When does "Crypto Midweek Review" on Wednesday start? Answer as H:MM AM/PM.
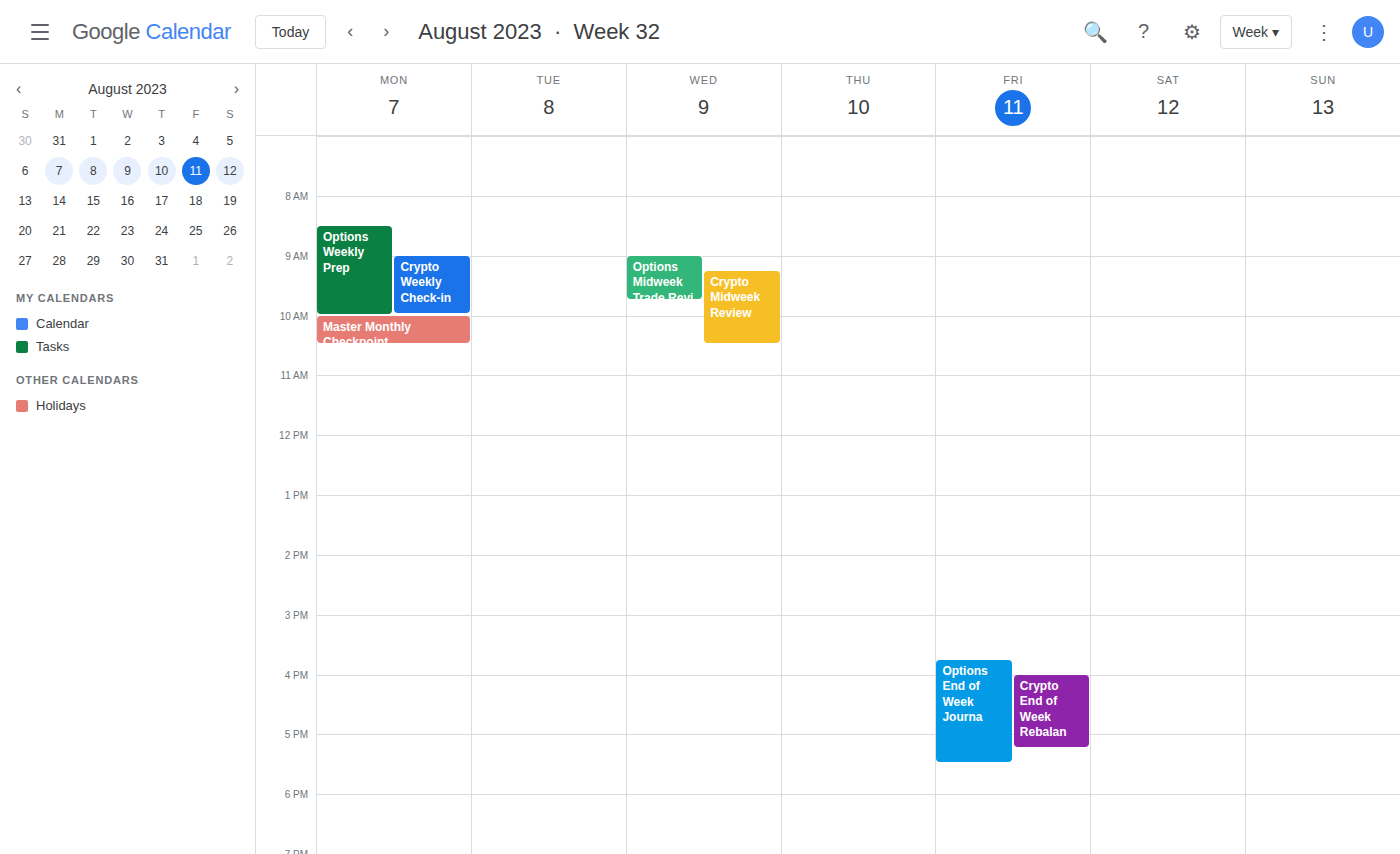
9:15 AM